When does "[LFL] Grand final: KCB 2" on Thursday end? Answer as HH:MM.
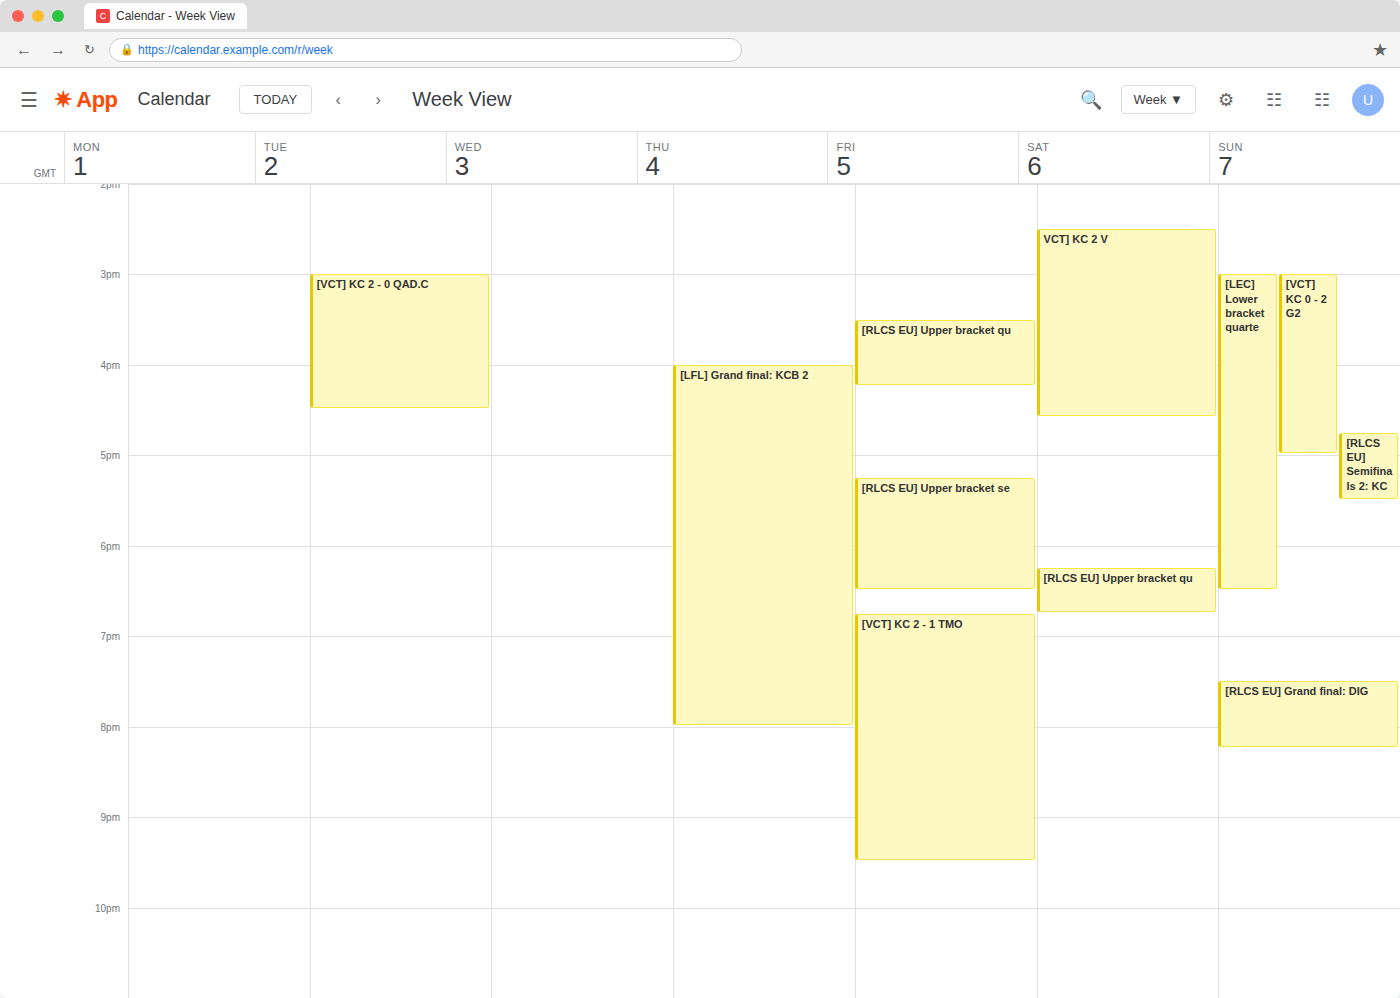
20:00